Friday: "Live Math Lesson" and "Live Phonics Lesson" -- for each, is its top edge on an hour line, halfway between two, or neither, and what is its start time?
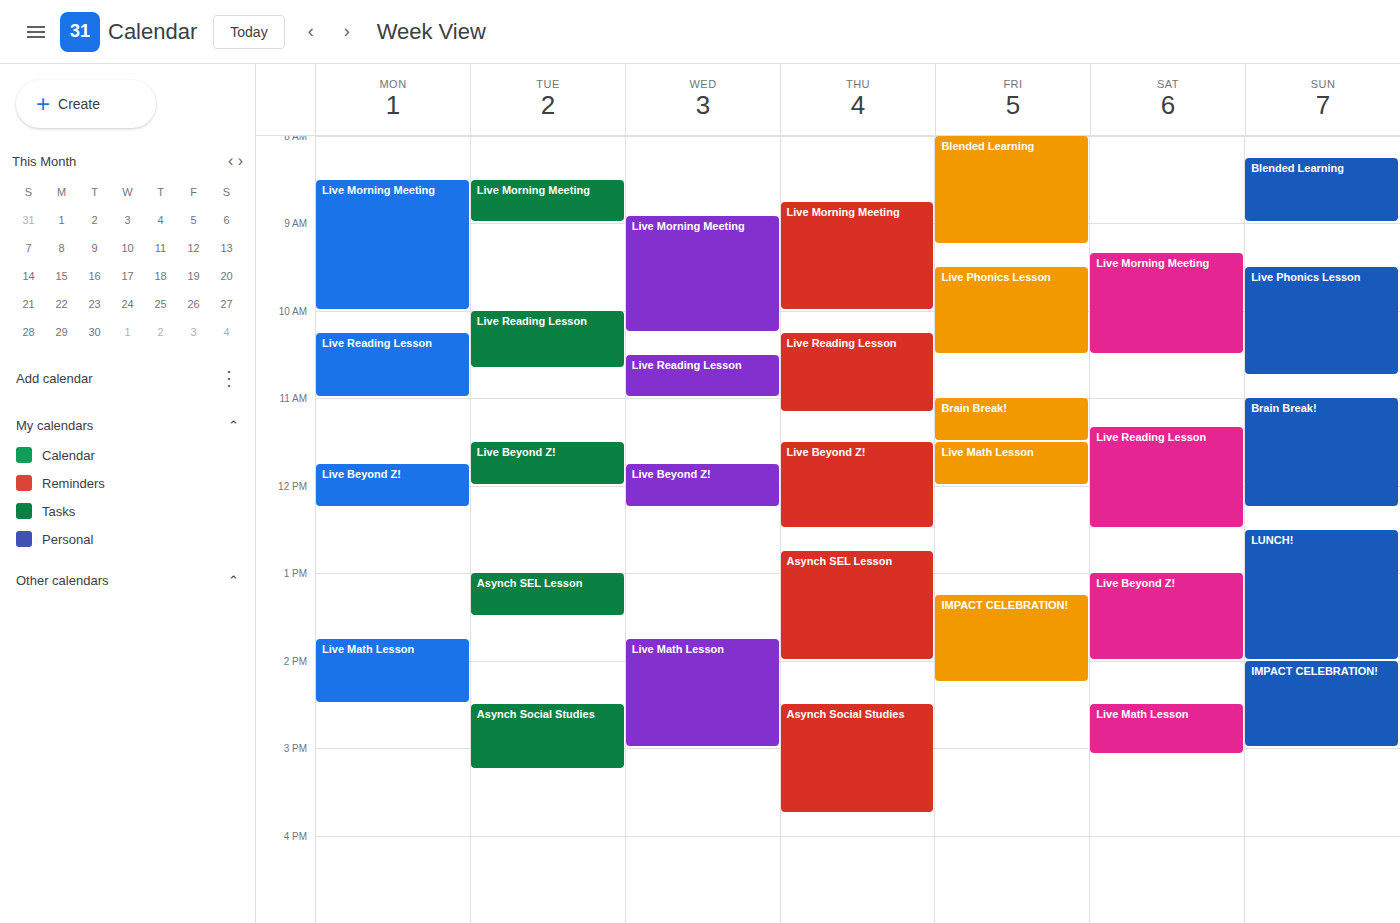
"Live Math Lesson": 11:30 AM, halfway between the 11 AM and 12 PM lines. "Live Phonics Lesson": 9:30 AM, halfway between the 9 AM and 10 AM lines.